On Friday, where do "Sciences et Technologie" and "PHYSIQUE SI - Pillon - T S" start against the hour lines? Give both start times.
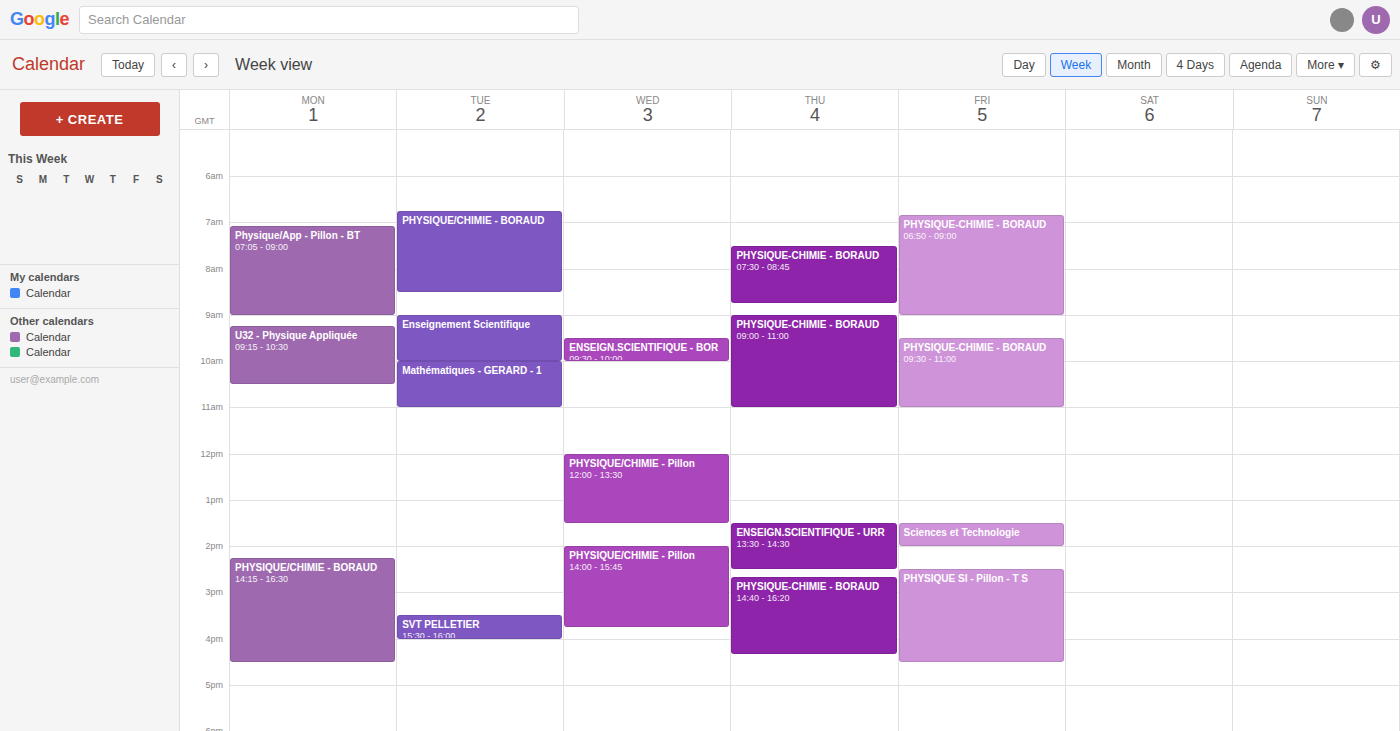
"Sciences et Technologie": 1:30 PM, halfway between the 1 PM and 2 PM lines. "PHYSIQUE SI - Pillon - T S": 2:30 PM, halfway between the 2 PM and 3 PM lines.